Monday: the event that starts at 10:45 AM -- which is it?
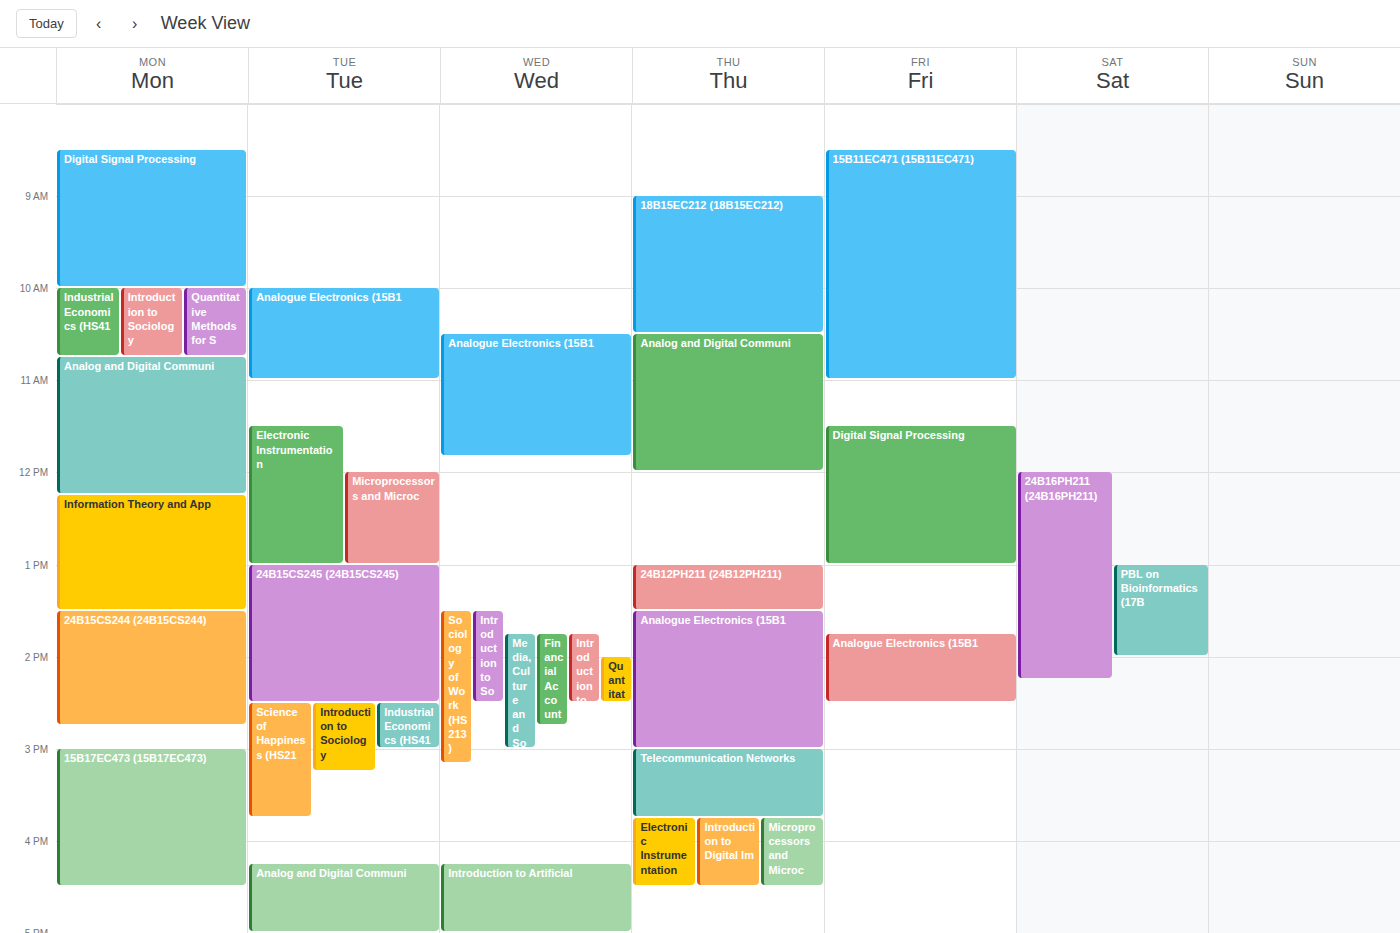
"Analog and Digital Communi"